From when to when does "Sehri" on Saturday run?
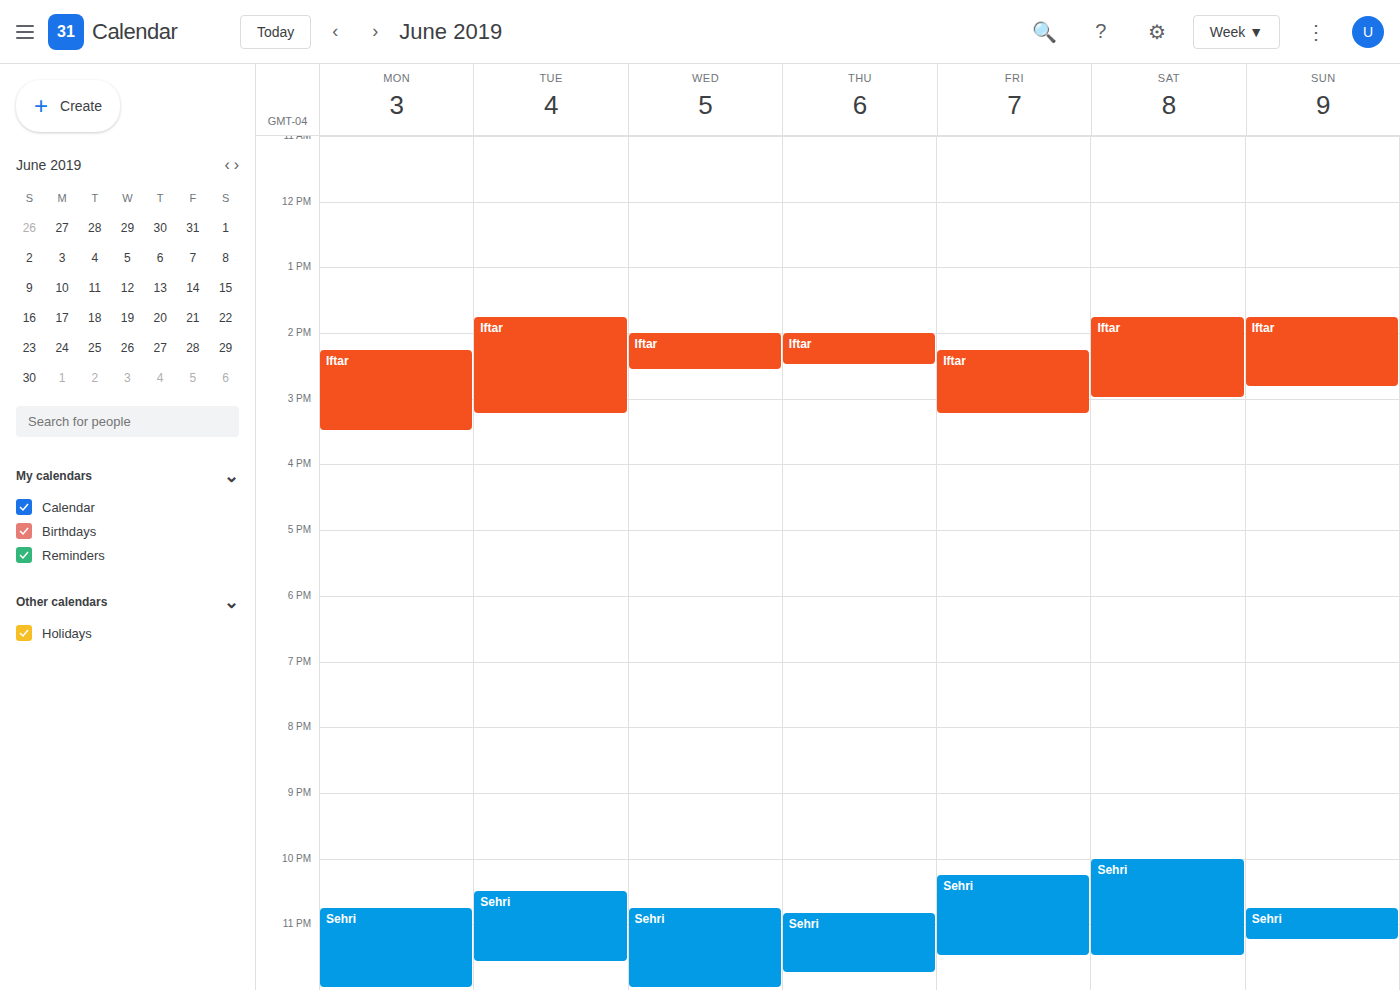
22:00 to 23:30